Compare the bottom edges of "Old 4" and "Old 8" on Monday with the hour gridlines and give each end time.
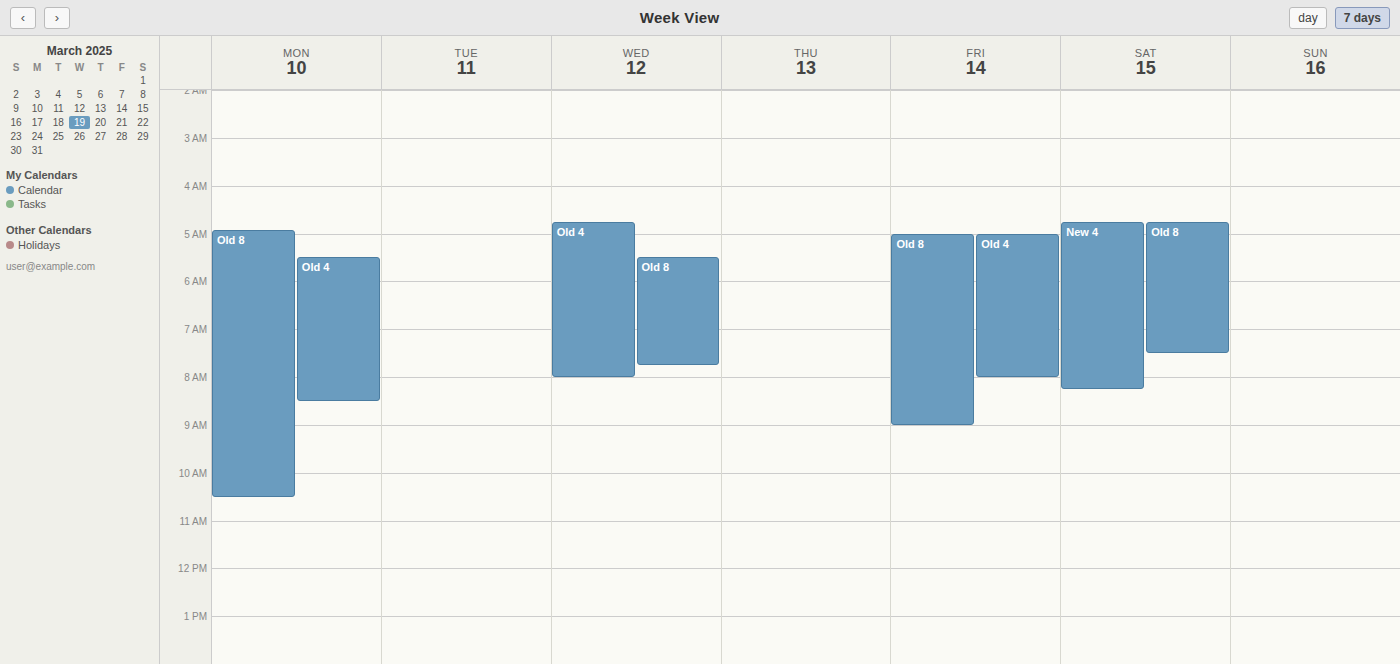
"Old 4": 8:30 AM, halfway between the 8 AM and 9 AM lines. "Old 8": 10:30 AM, halfway between the 10 AM and 11 AM lines.